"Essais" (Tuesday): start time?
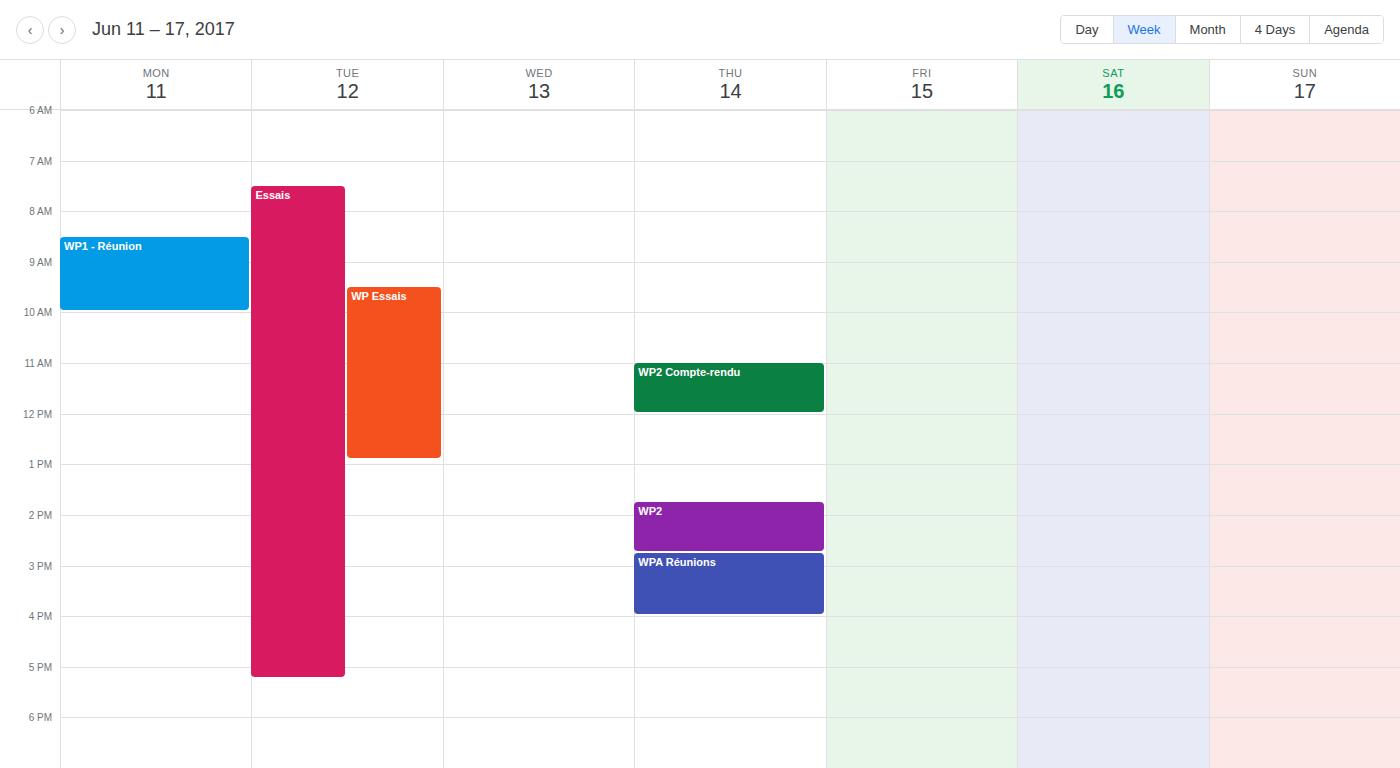
7:30 AM